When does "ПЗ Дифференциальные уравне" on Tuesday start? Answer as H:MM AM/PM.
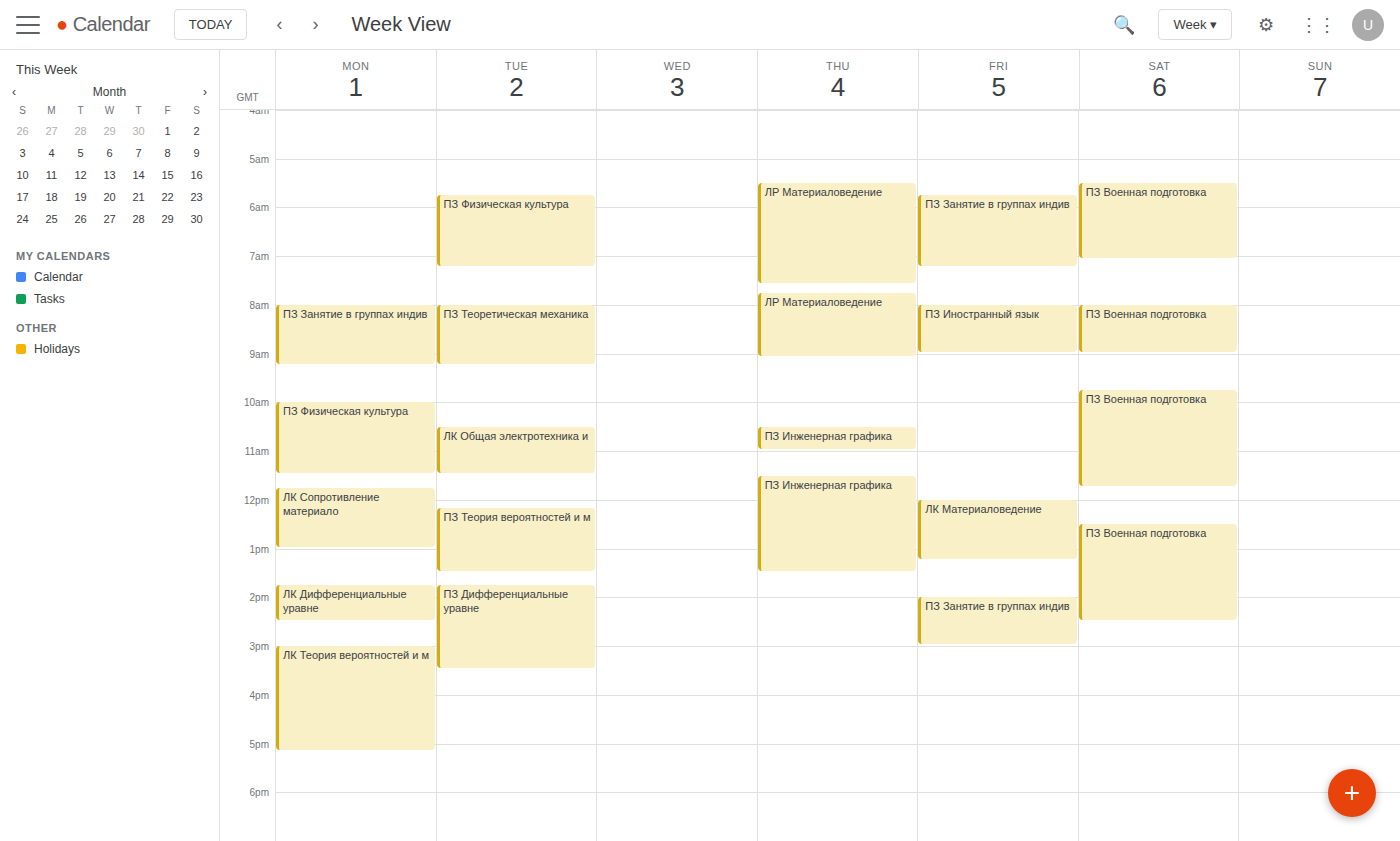
1:45 PM